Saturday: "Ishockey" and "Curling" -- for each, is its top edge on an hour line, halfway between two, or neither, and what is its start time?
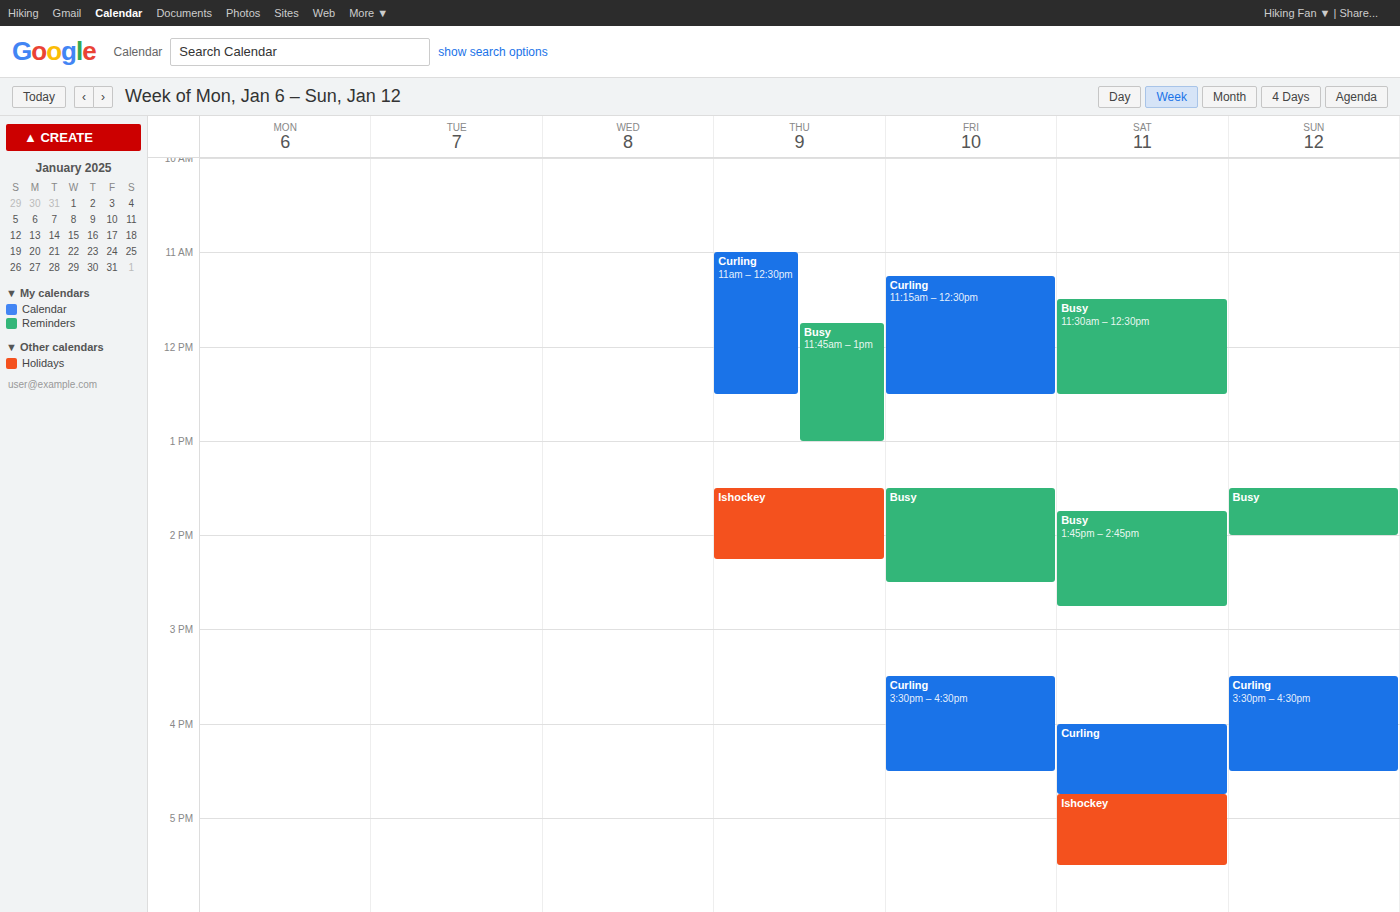
"Ishockey": 4:45 PM, neither: three quarters of the way from the 4 PM line to the 5 PM line. "Curling": 4:00 PM, exactly on the 4 PM line.